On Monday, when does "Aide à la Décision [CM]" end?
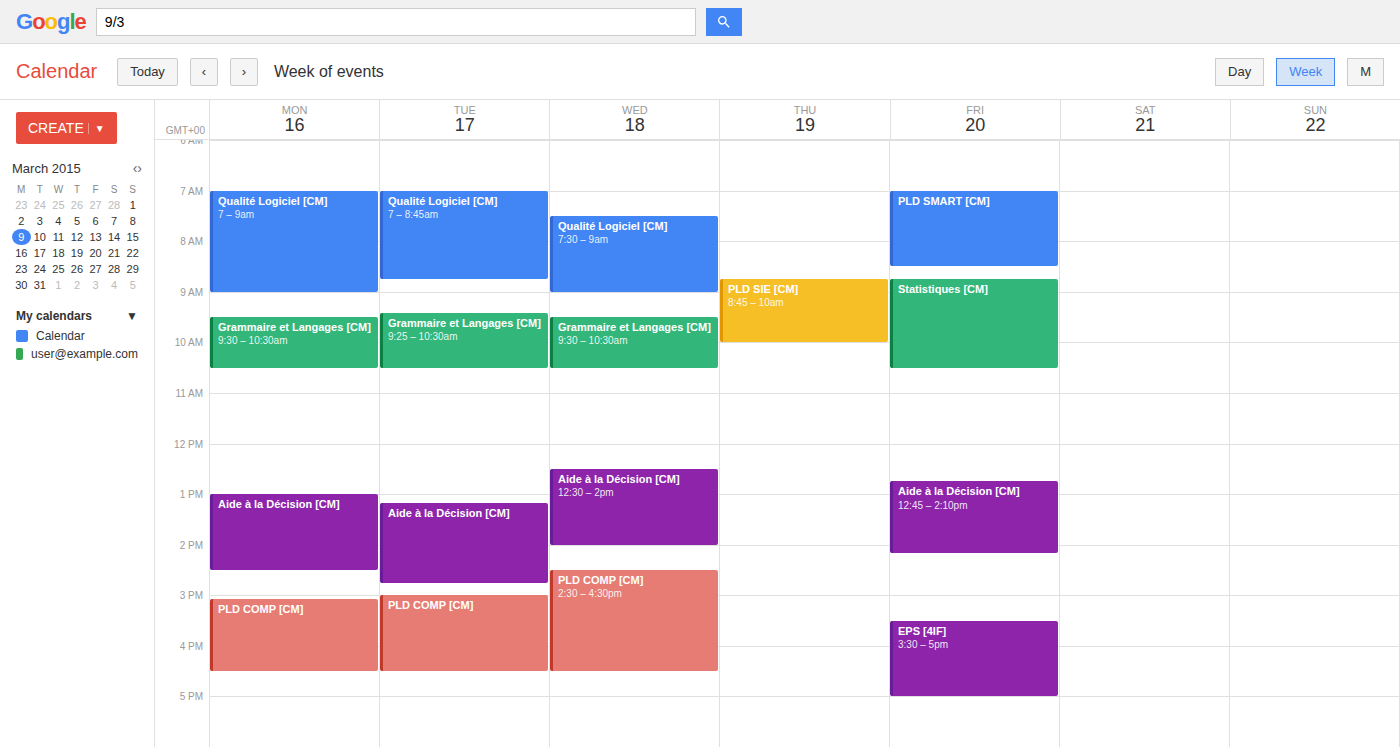
2:30 PM